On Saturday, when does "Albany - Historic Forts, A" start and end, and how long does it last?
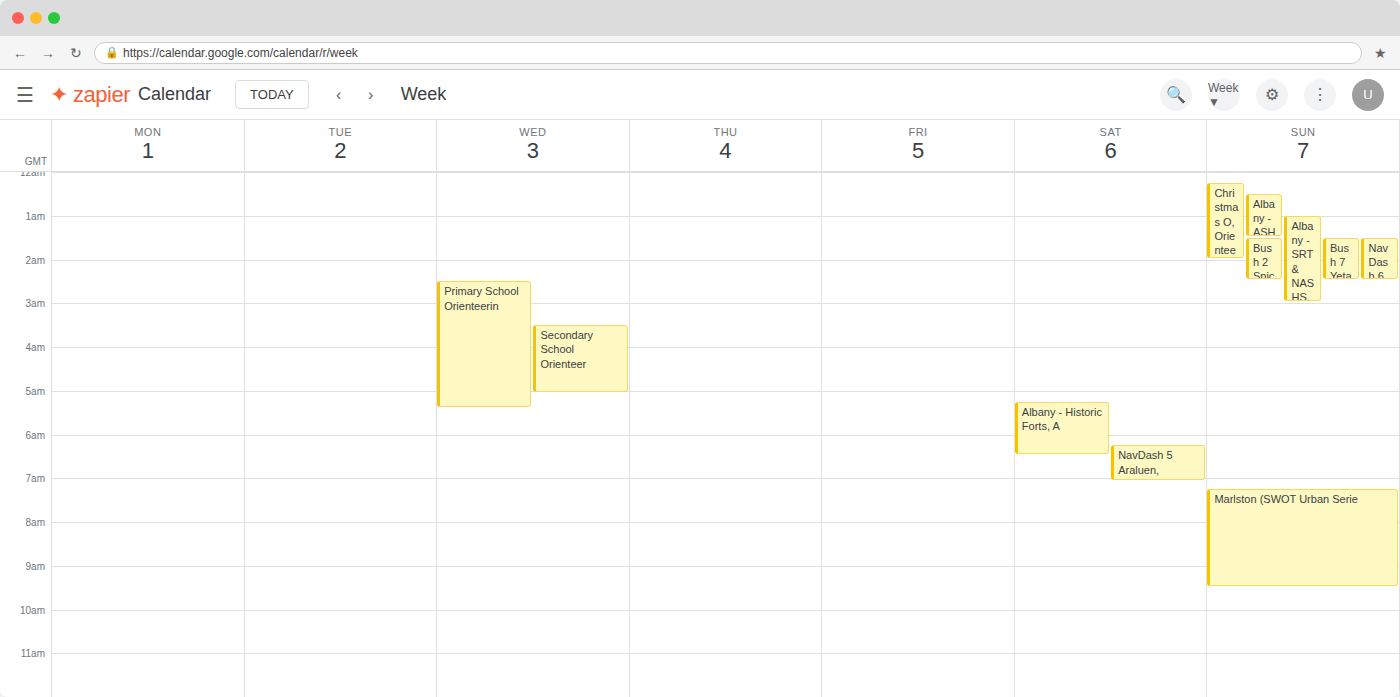
05:15 to 06:30, 1 hour 15 minutes